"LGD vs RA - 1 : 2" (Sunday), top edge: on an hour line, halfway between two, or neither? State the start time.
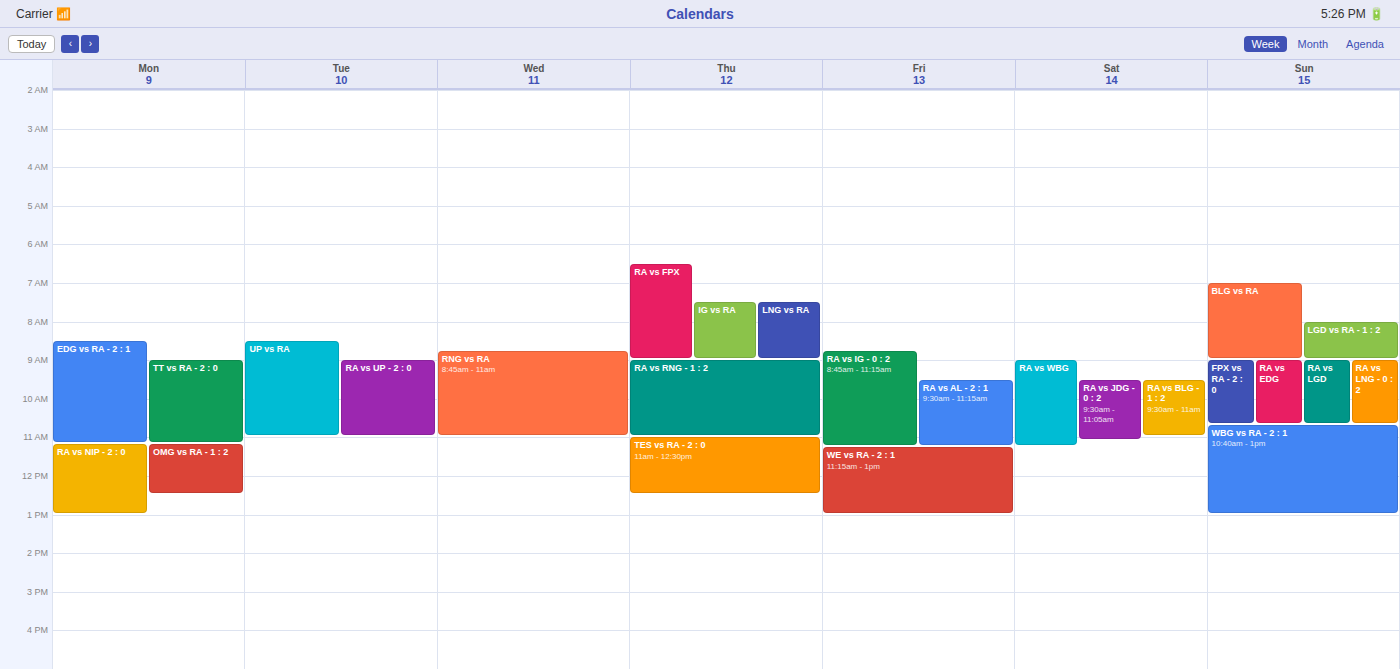
8:00 AM -- exactly on the 8 AM line.